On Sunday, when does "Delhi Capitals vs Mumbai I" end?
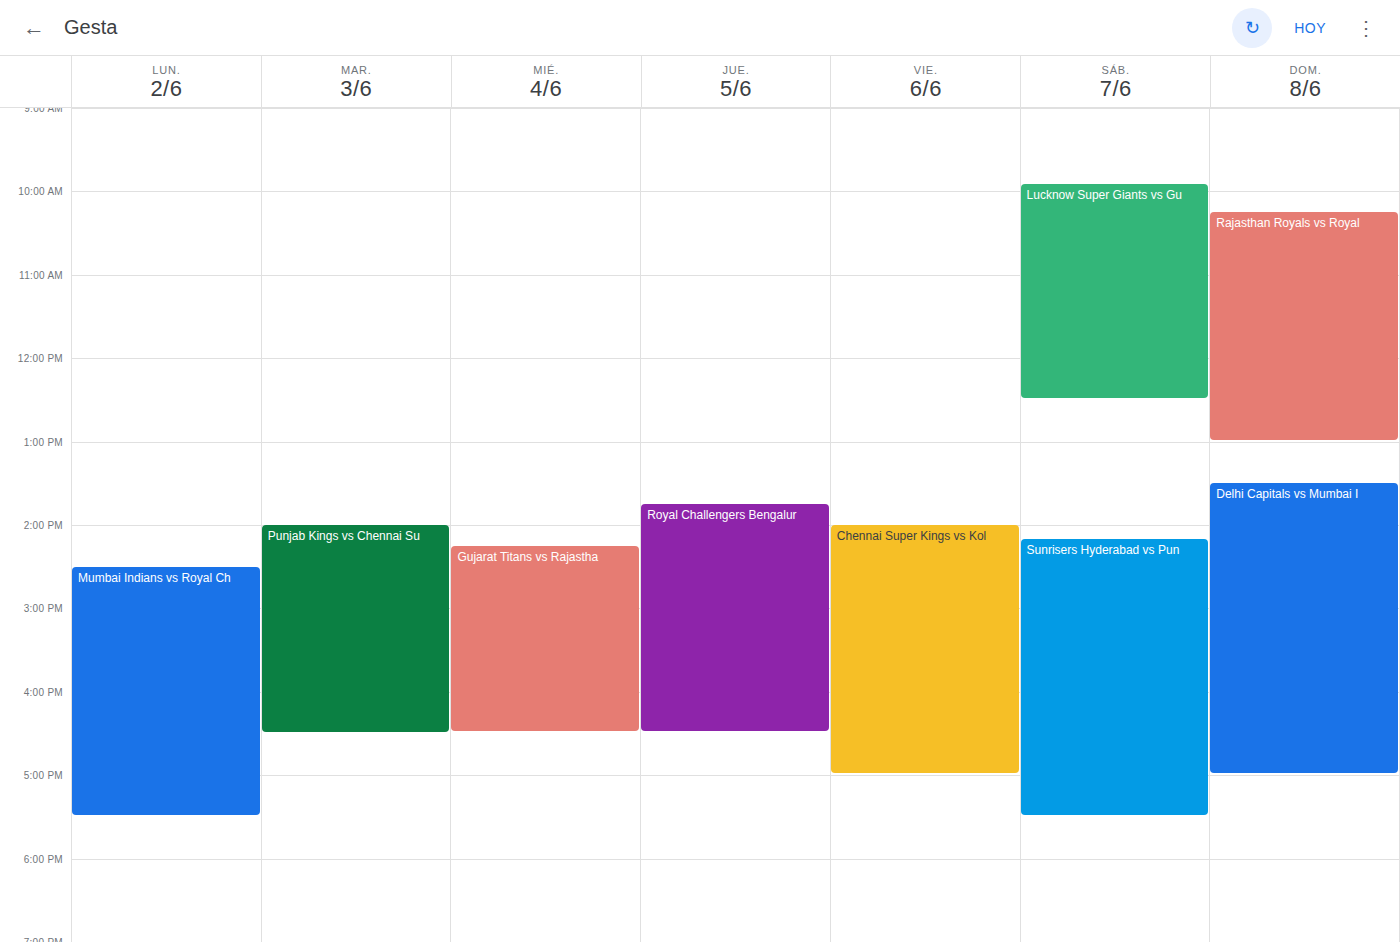
5:00 PM